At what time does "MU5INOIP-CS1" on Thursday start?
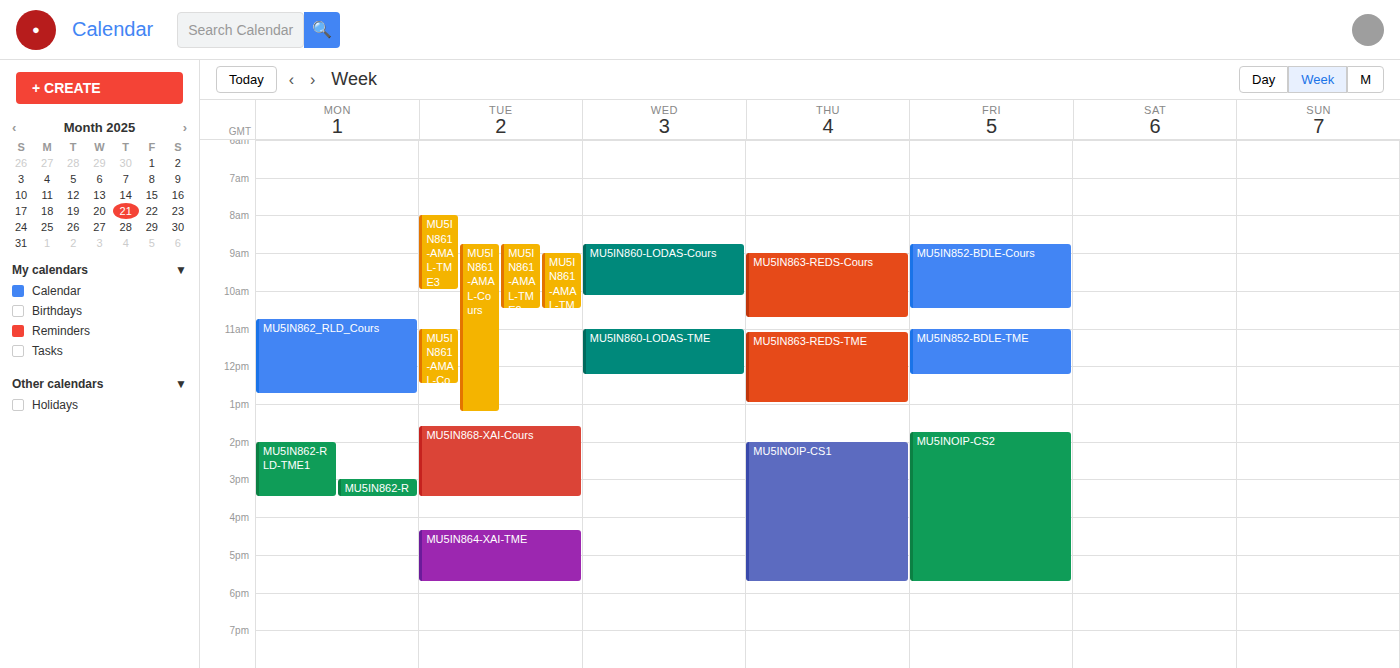
2:00 PM